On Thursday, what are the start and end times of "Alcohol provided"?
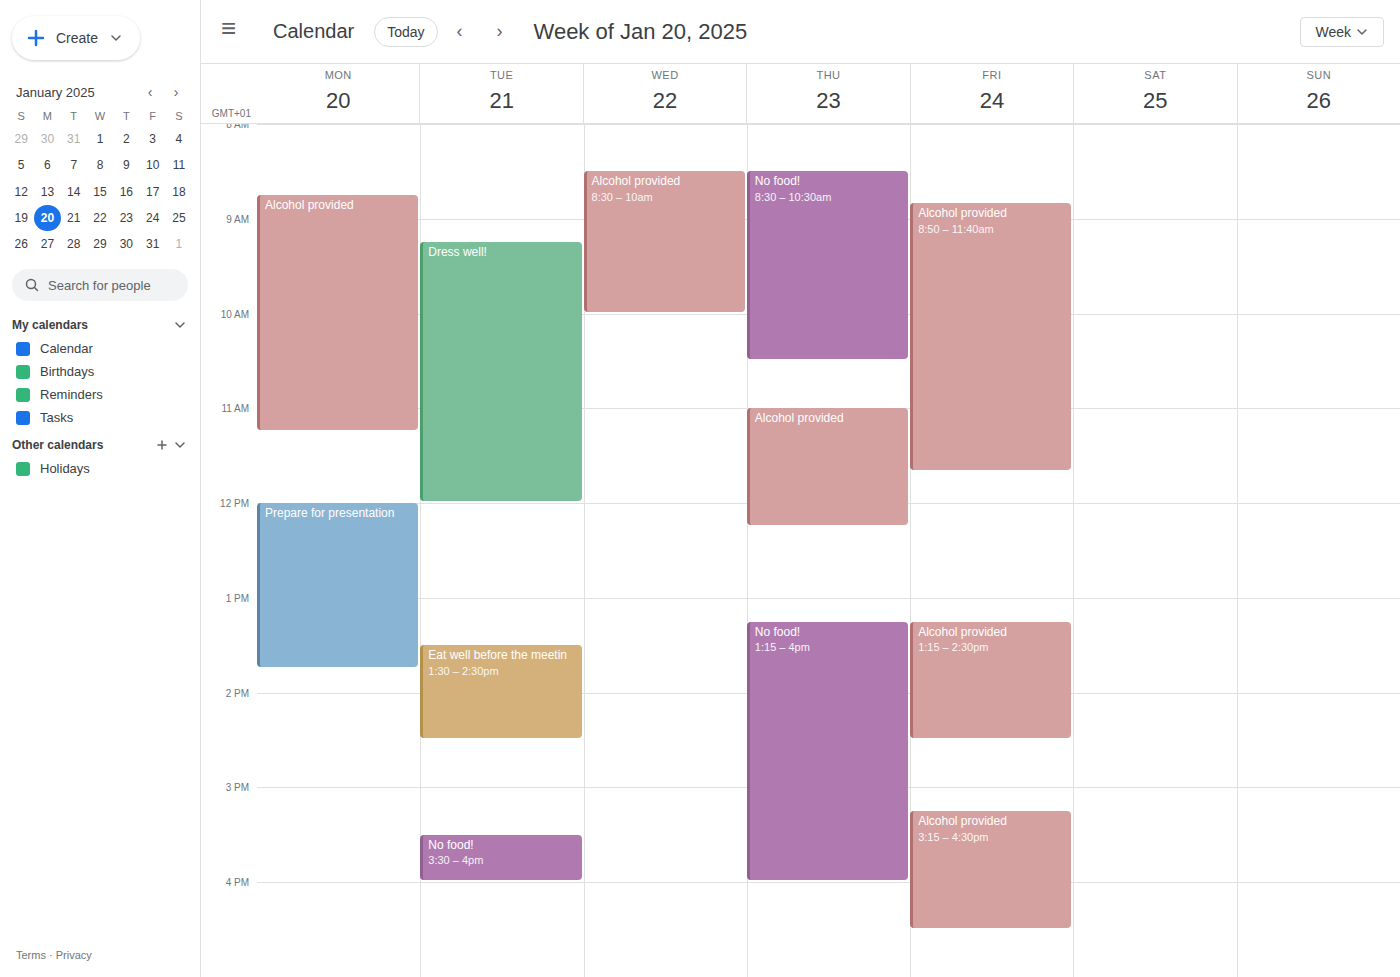
11:00 AM to 12:15 PM